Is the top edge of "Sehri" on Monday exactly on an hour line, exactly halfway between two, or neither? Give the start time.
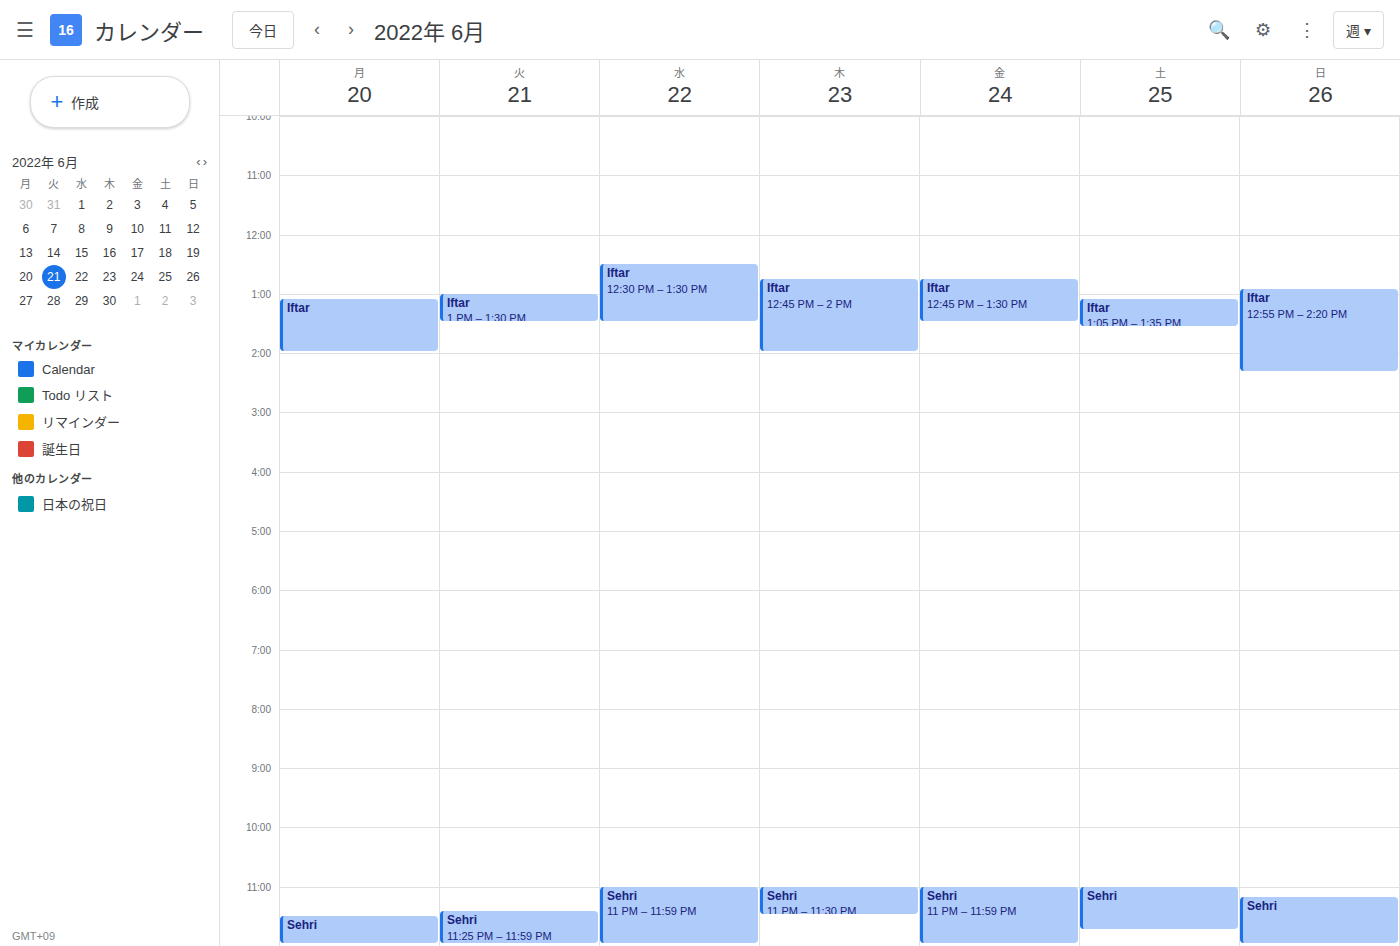
11:30 PM -- halfway between the 11 PM and 12 AM lines.